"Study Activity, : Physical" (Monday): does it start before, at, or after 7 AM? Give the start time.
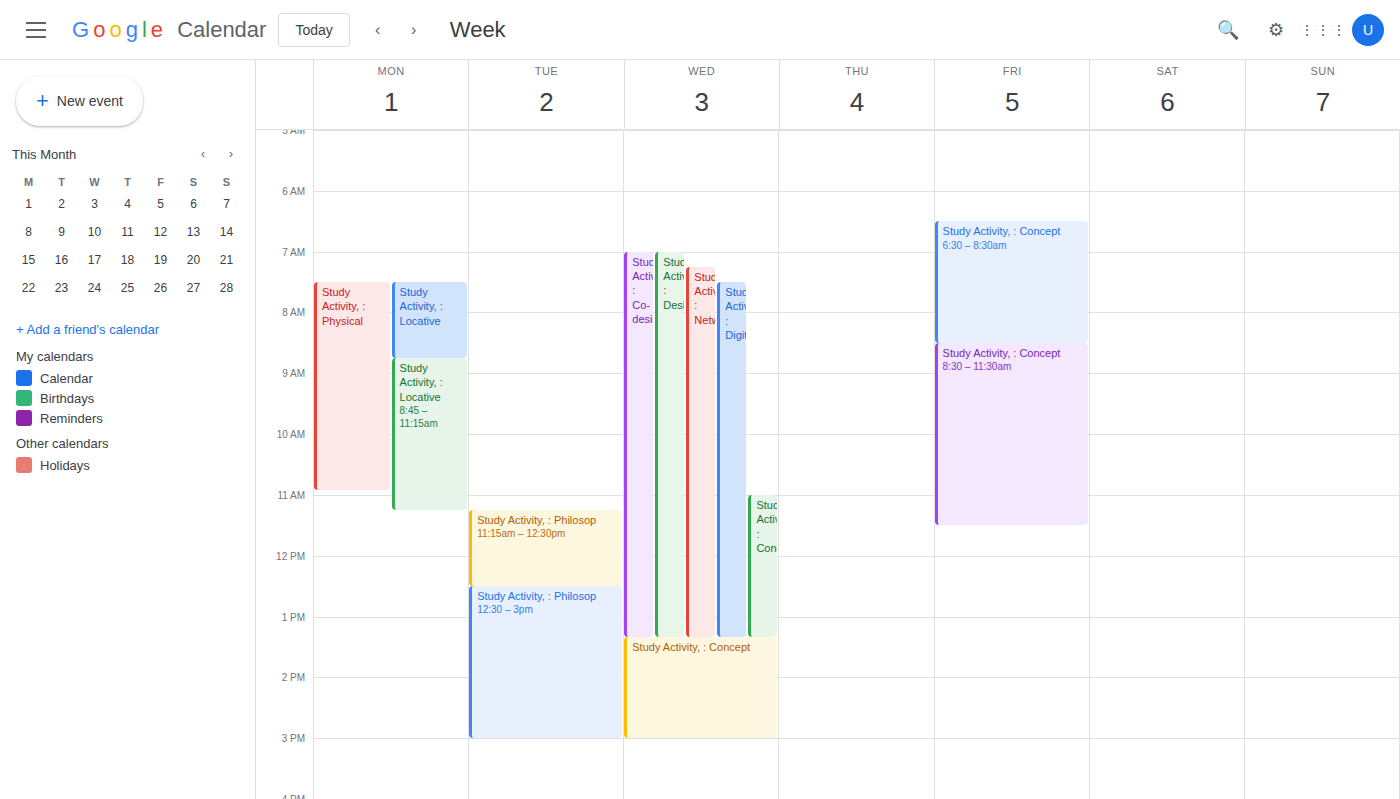
7:30 AM -- after 7 AM, 30 minutes below the 7 AM line.